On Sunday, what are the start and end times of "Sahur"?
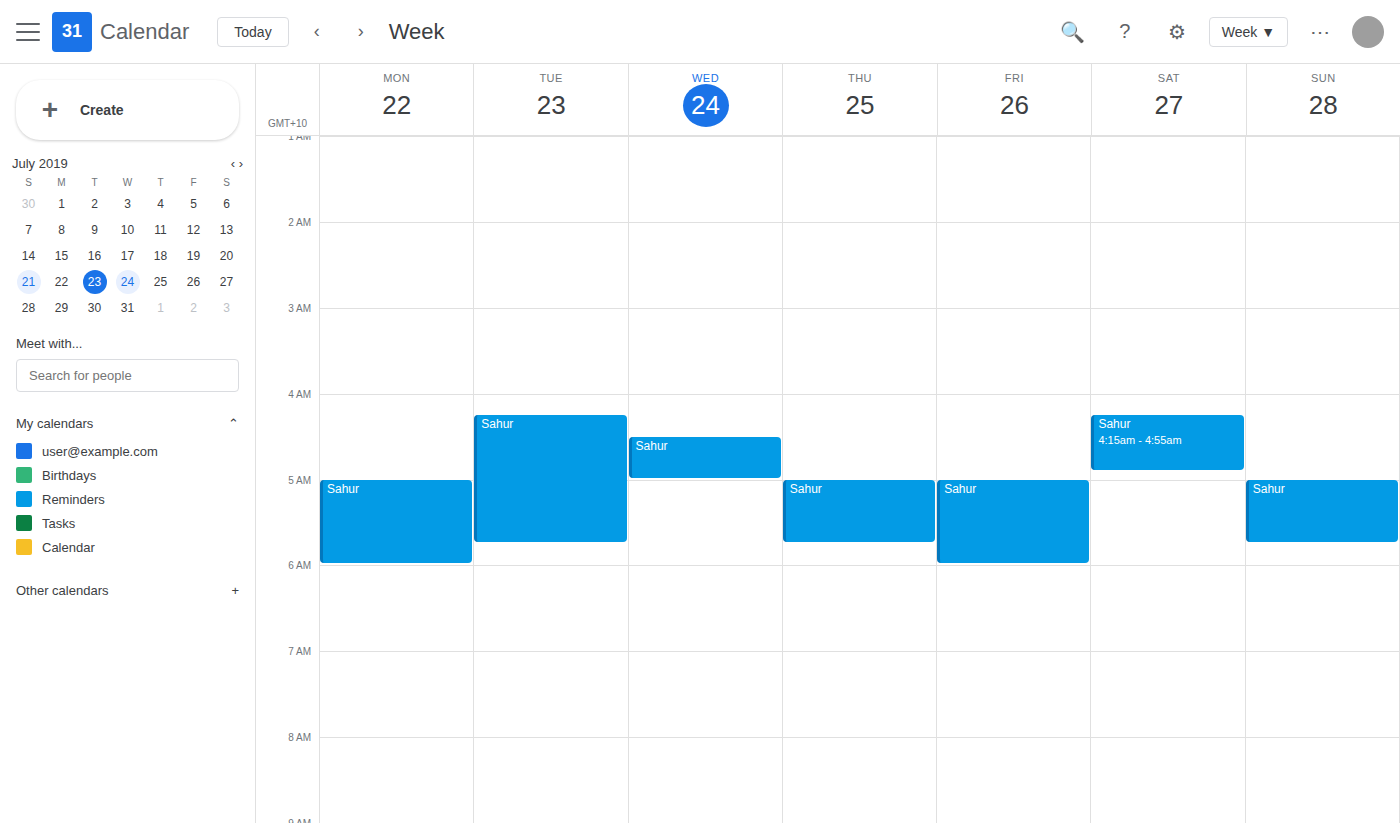
5:00 AM to 5:45 AM